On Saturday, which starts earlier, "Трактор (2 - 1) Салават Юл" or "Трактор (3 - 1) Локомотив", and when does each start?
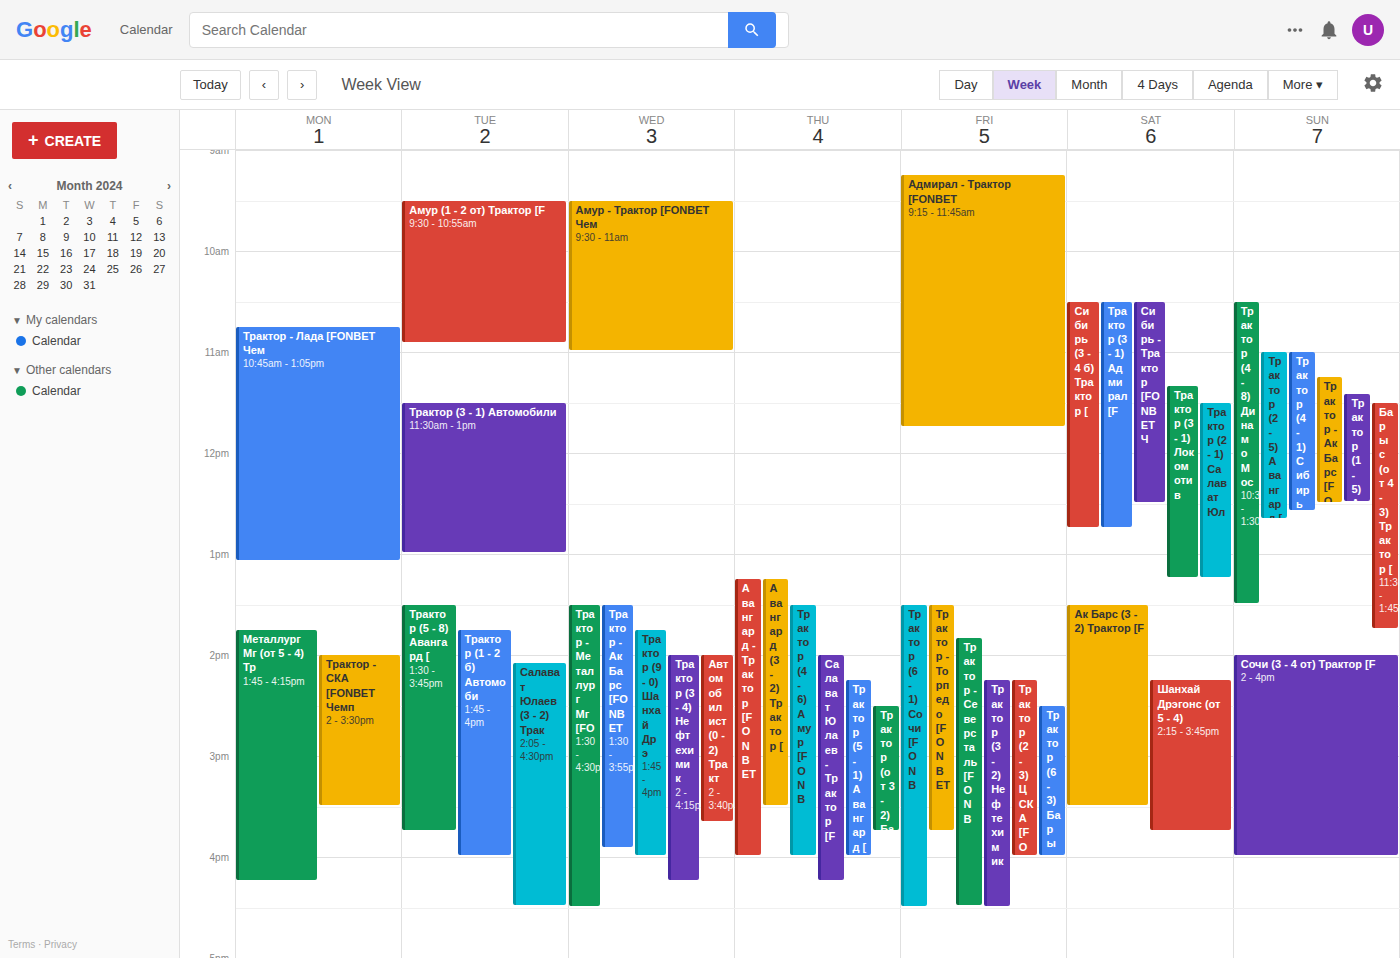
"Трактор (3 - 1) Локомотив" 11:20; "Трактор (2 - 1) Салават Юл" 11:30.